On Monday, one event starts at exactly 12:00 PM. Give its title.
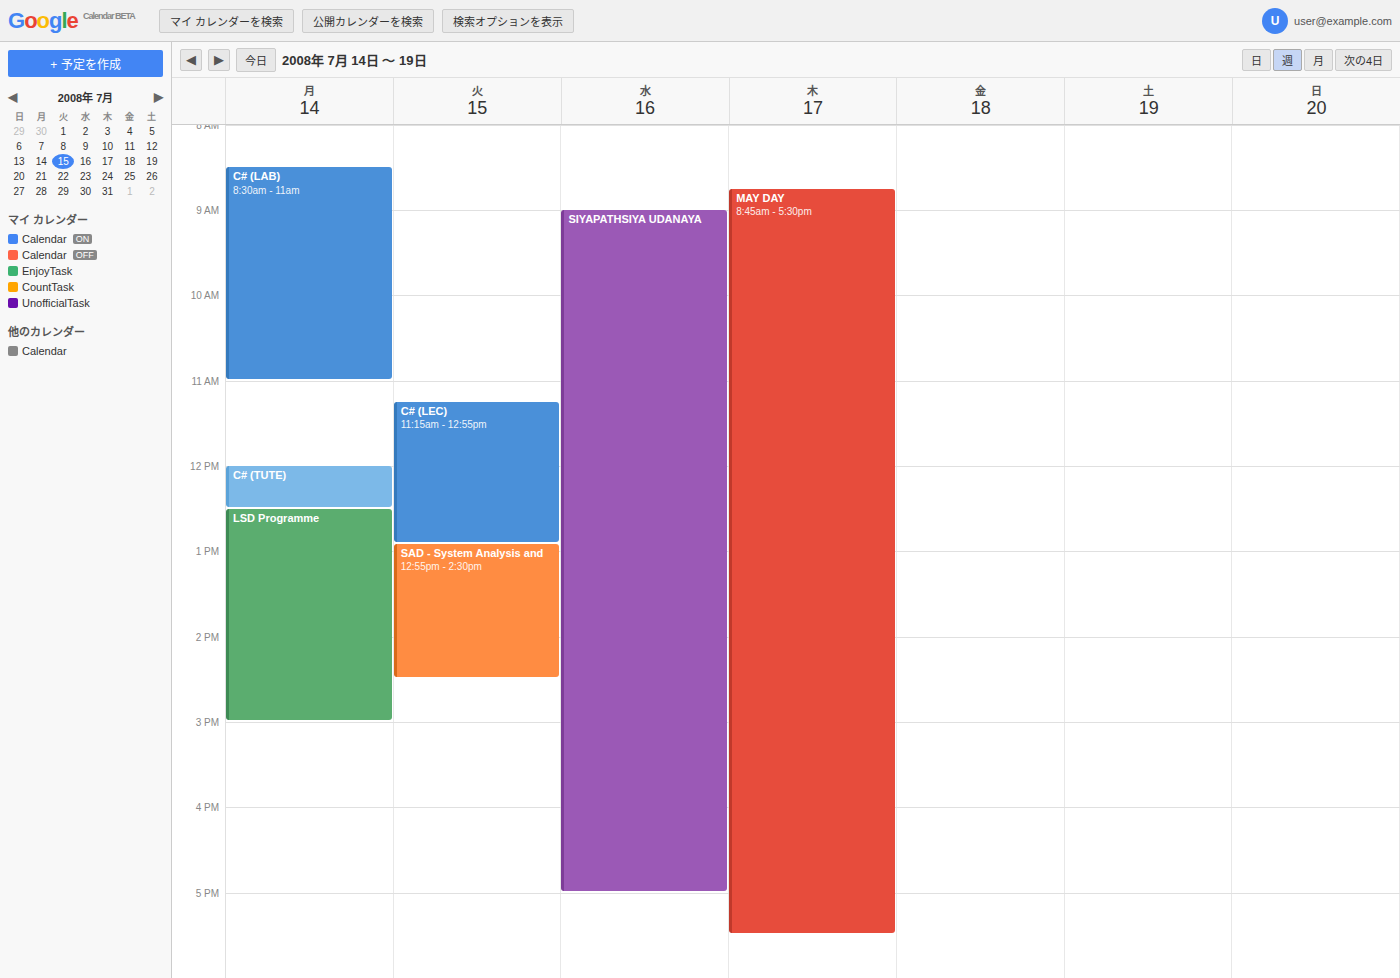
"C# (TUTE)"